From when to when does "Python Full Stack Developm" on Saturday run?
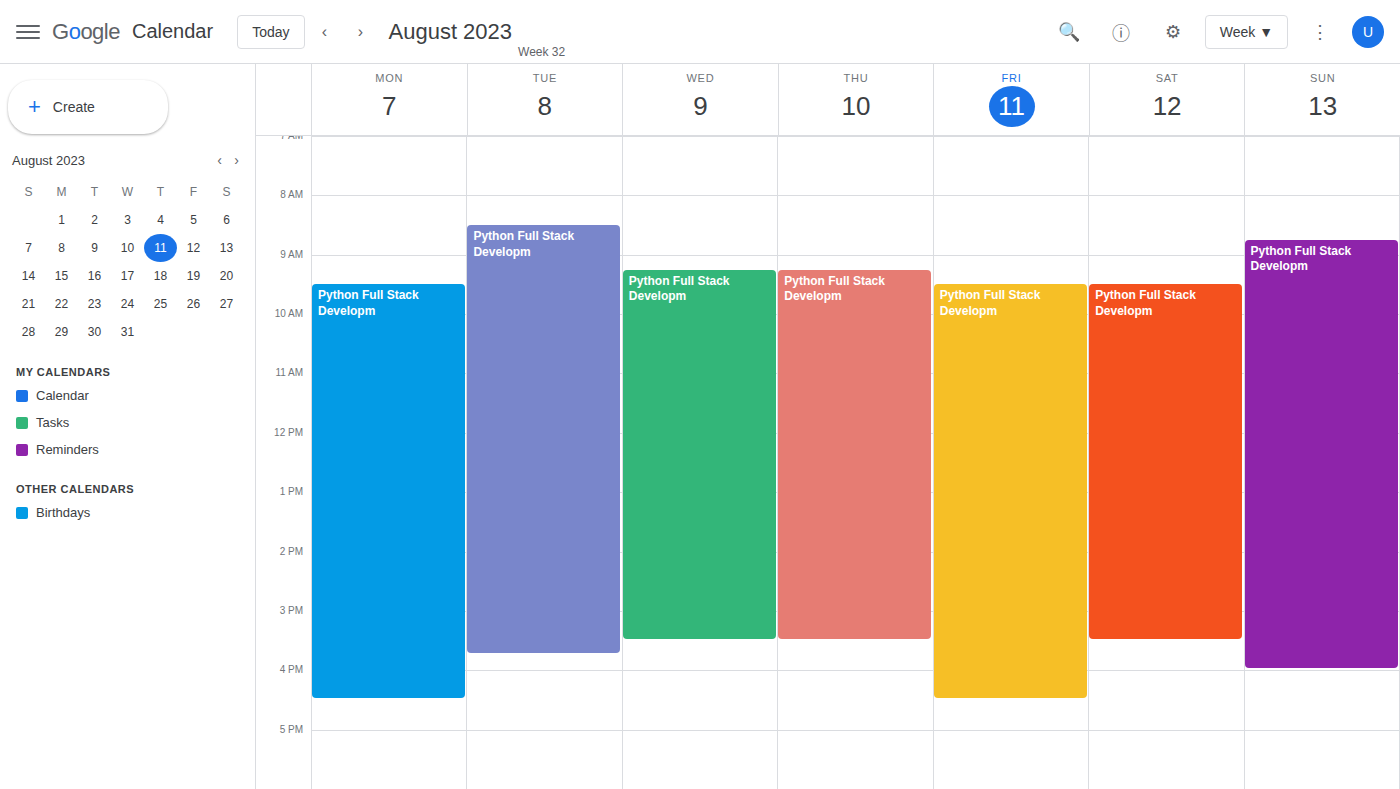
9:30 AM to 3:30 PM